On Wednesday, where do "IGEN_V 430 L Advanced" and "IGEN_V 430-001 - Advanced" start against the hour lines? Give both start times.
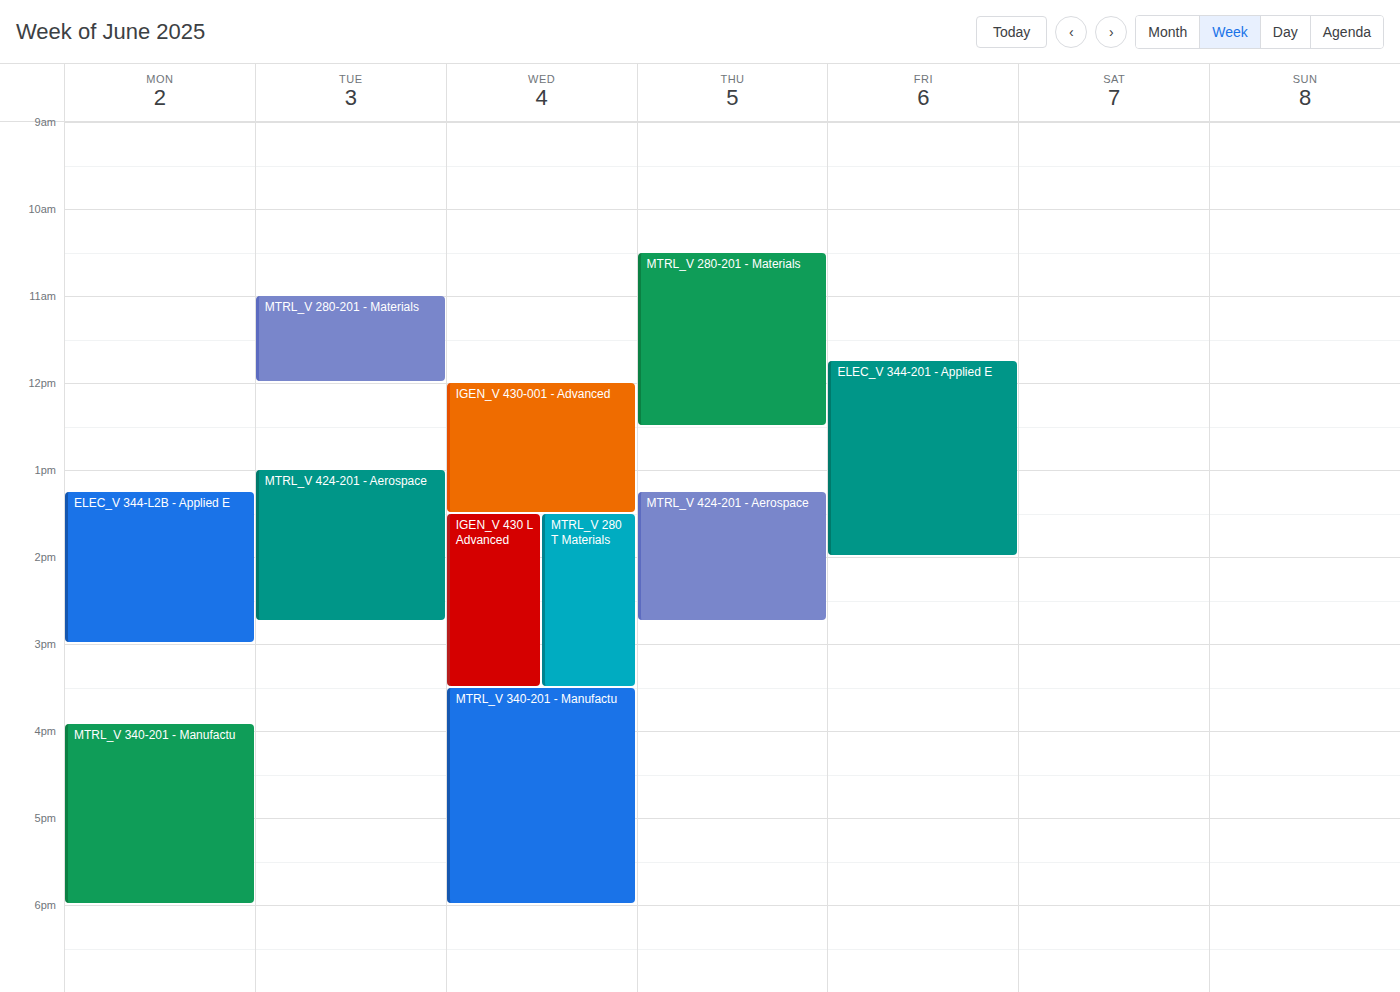
"IGEN_V 430 L Advanced": 1:30 PM, halfway between the 1 PM and 2 PM lines. "IGEN_V 430-001 - Advanced": 12:00 PM, exactly on the 12 PM line.